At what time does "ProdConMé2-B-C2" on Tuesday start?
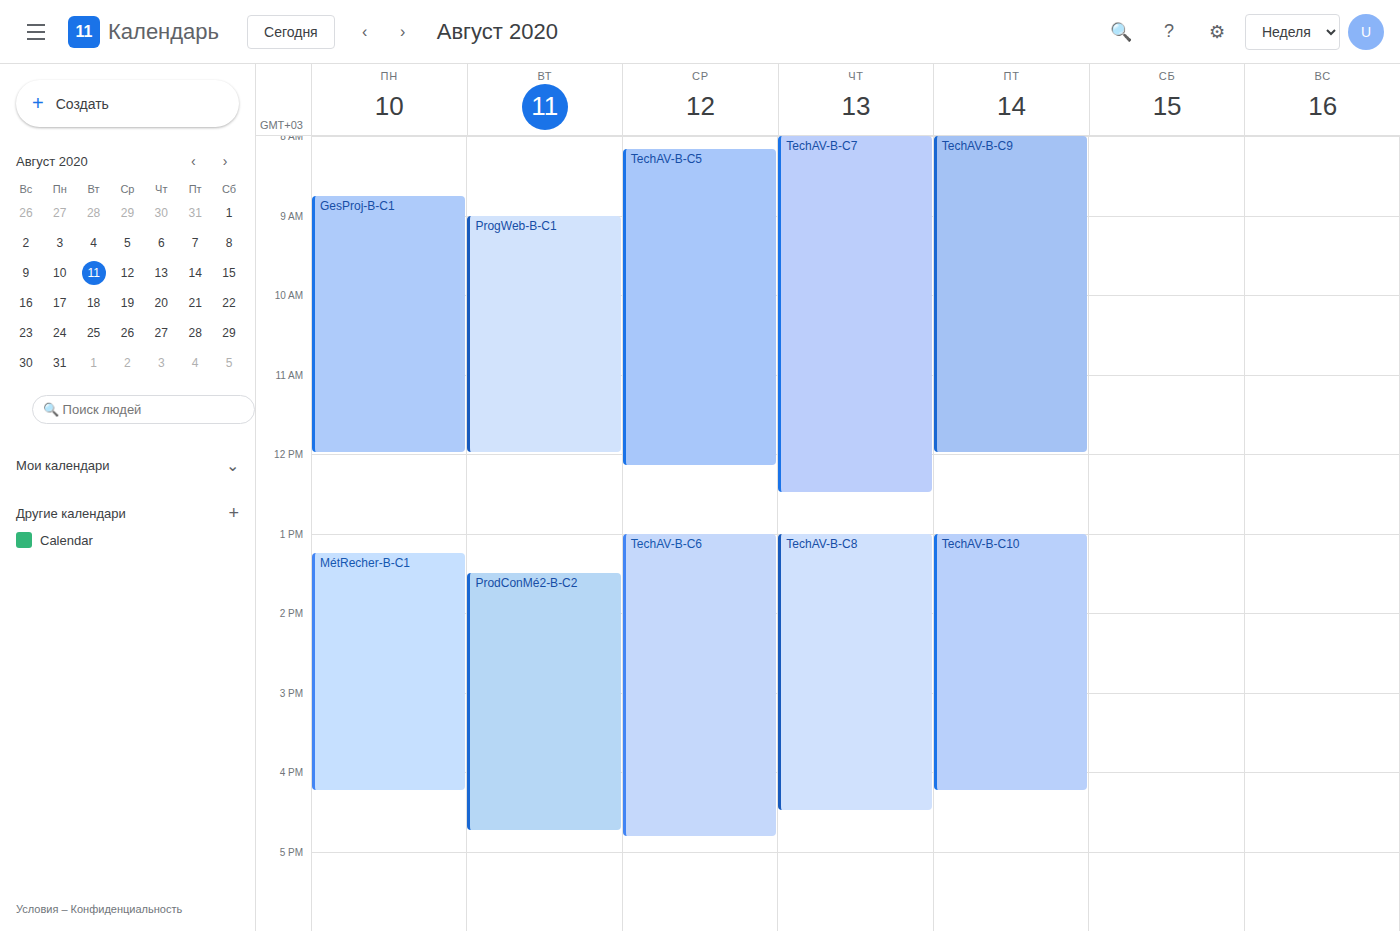
13:30